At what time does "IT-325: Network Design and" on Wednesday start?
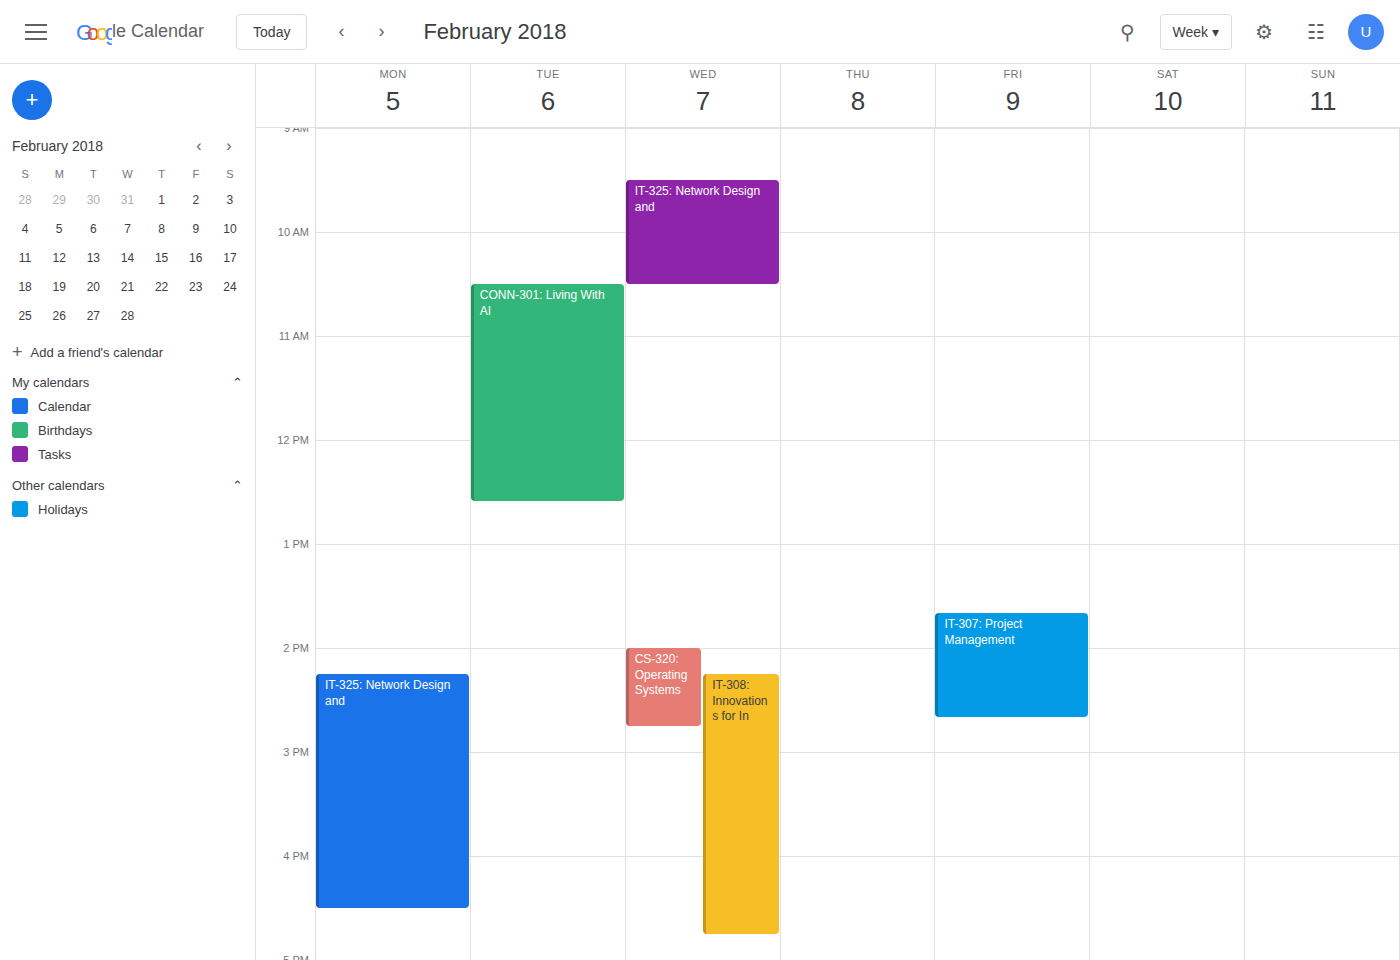
9:30 AM